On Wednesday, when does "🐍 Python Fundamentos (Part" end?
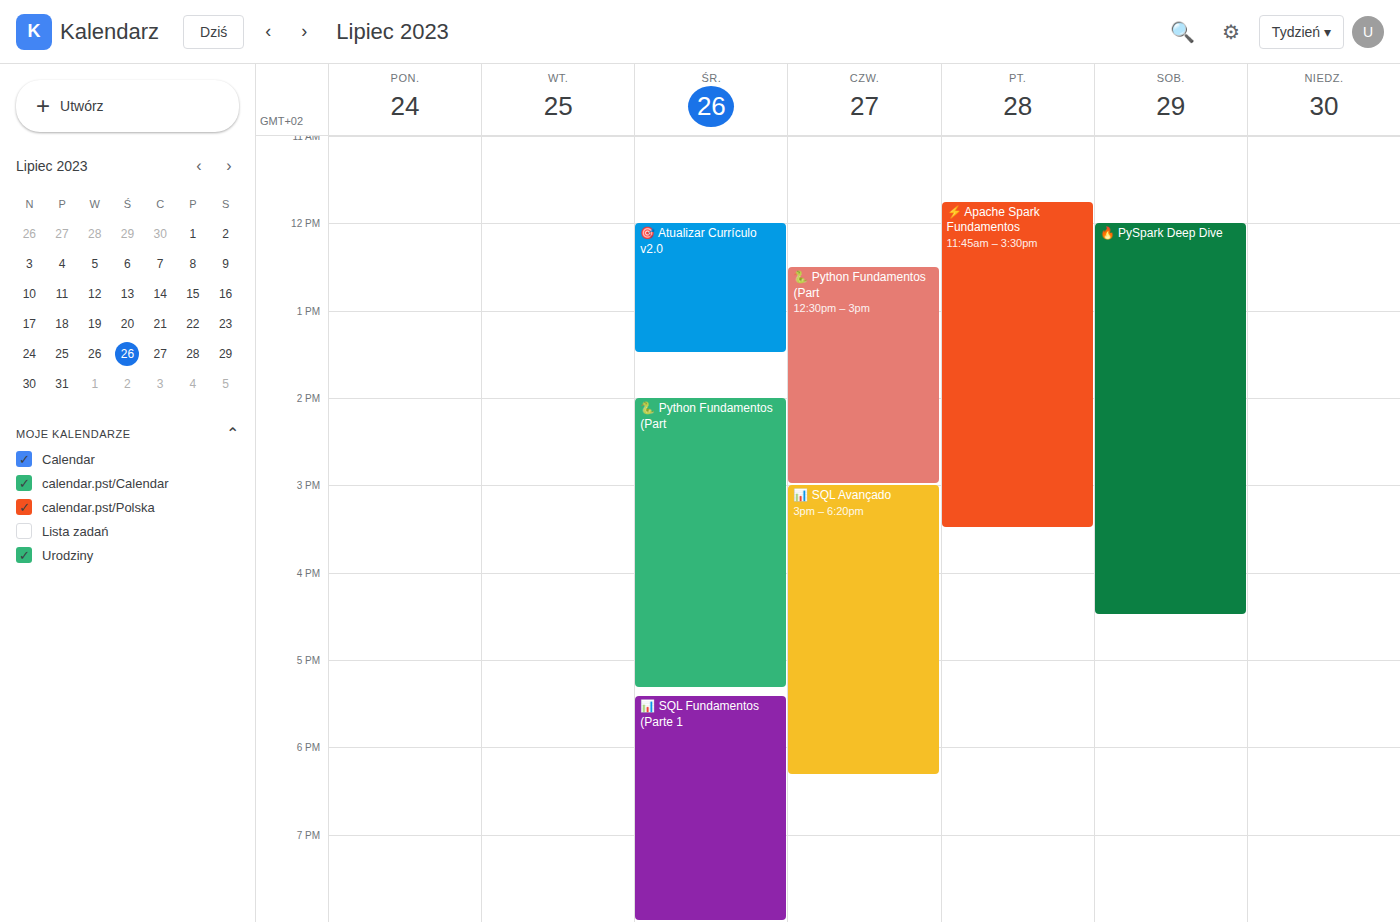
5:20 PM